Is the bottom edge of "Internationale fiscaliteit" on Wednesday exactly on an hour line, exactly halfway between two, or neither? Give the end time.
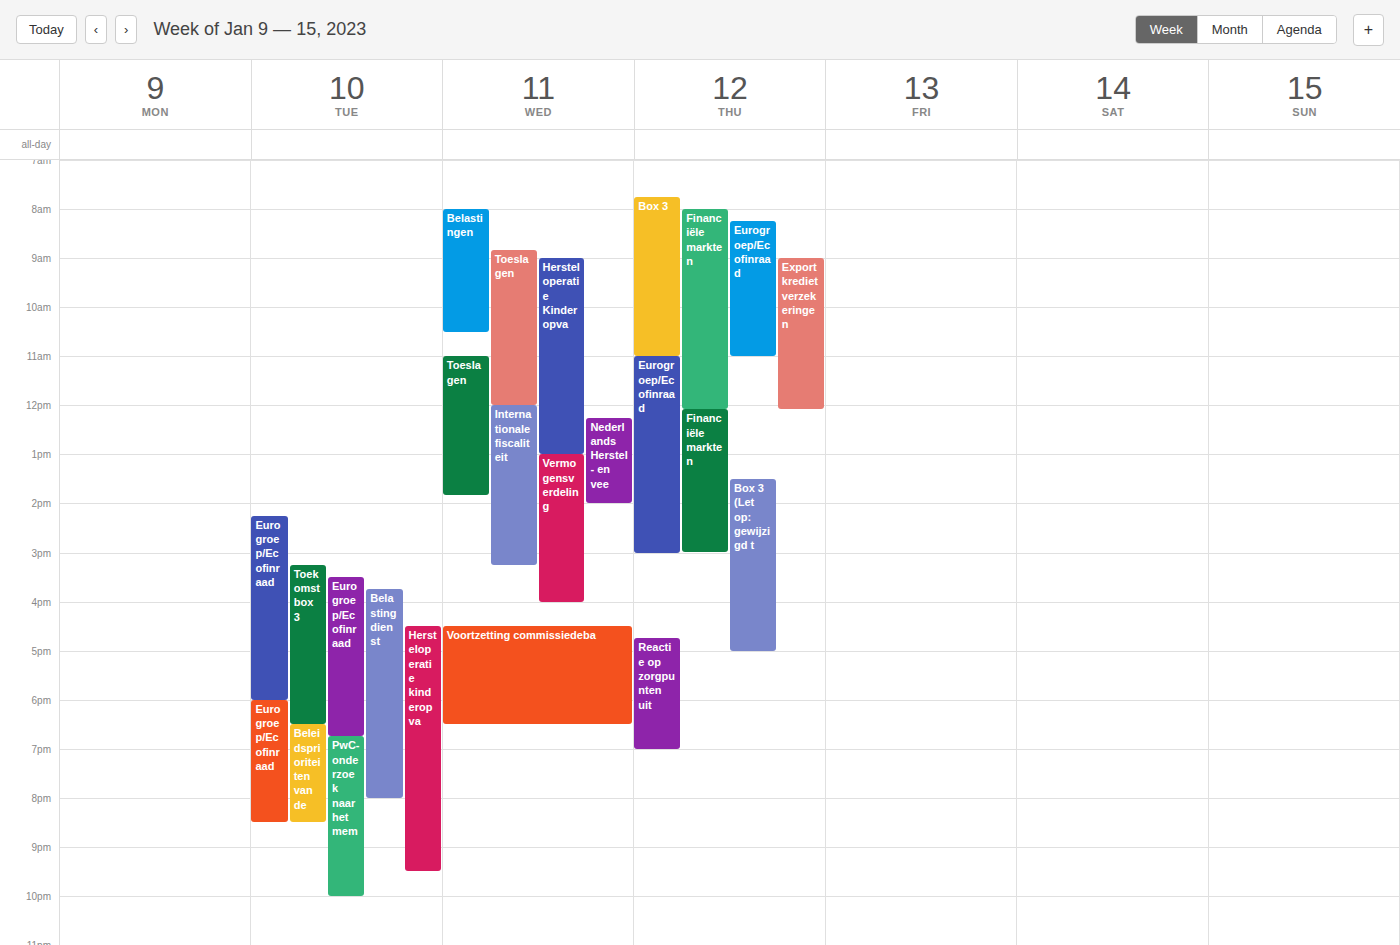
15:15 -- neither: a quarter of the way from the 15:00 line to the 16:00 line.